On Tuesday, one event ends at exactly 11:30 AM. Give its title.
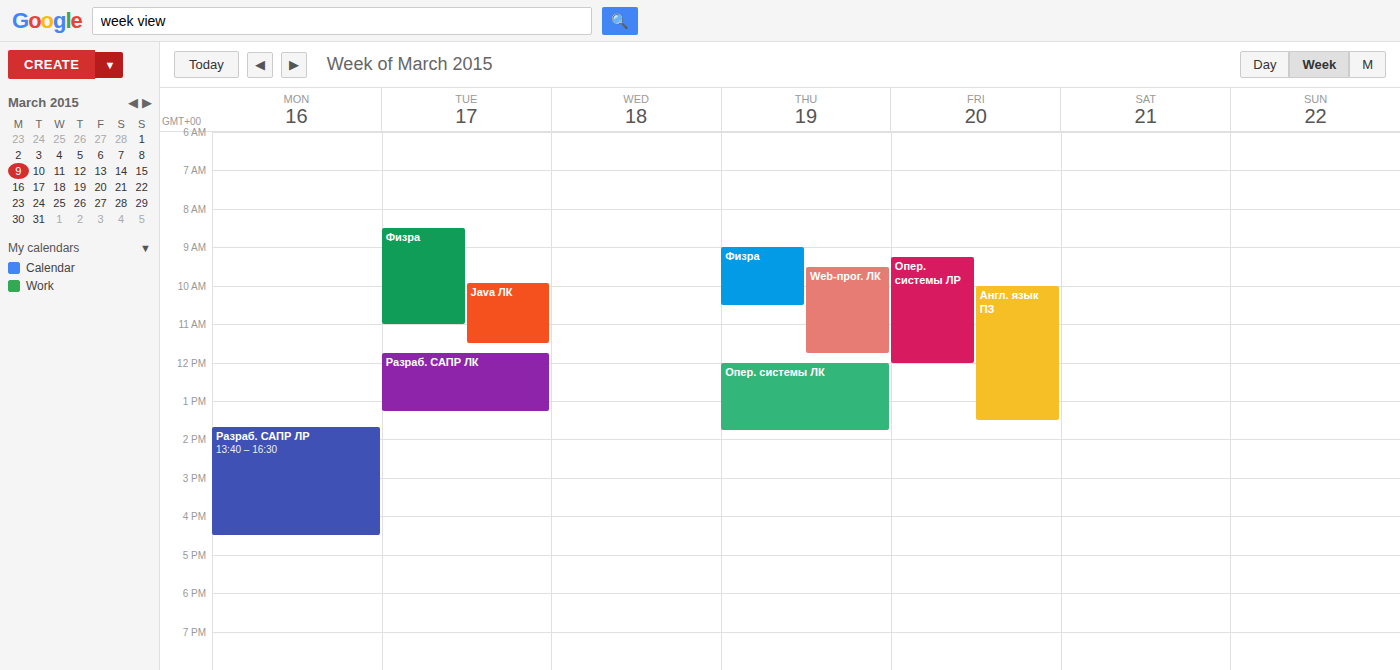
"Java ЛК"